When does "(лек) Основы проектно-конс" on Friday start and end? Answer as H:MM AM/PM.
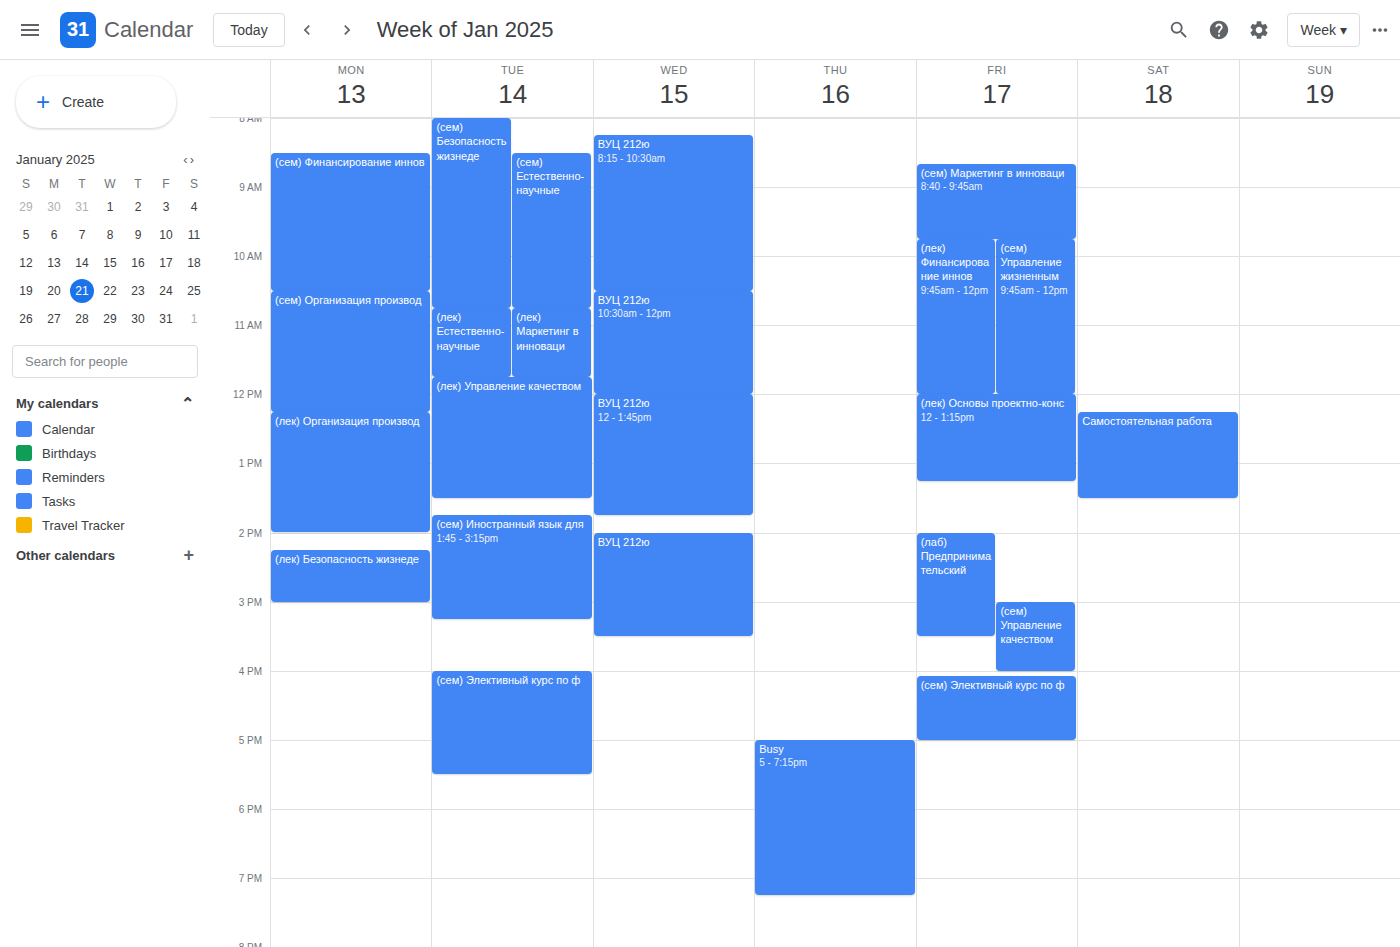
12:00 PM to 1:15 PM